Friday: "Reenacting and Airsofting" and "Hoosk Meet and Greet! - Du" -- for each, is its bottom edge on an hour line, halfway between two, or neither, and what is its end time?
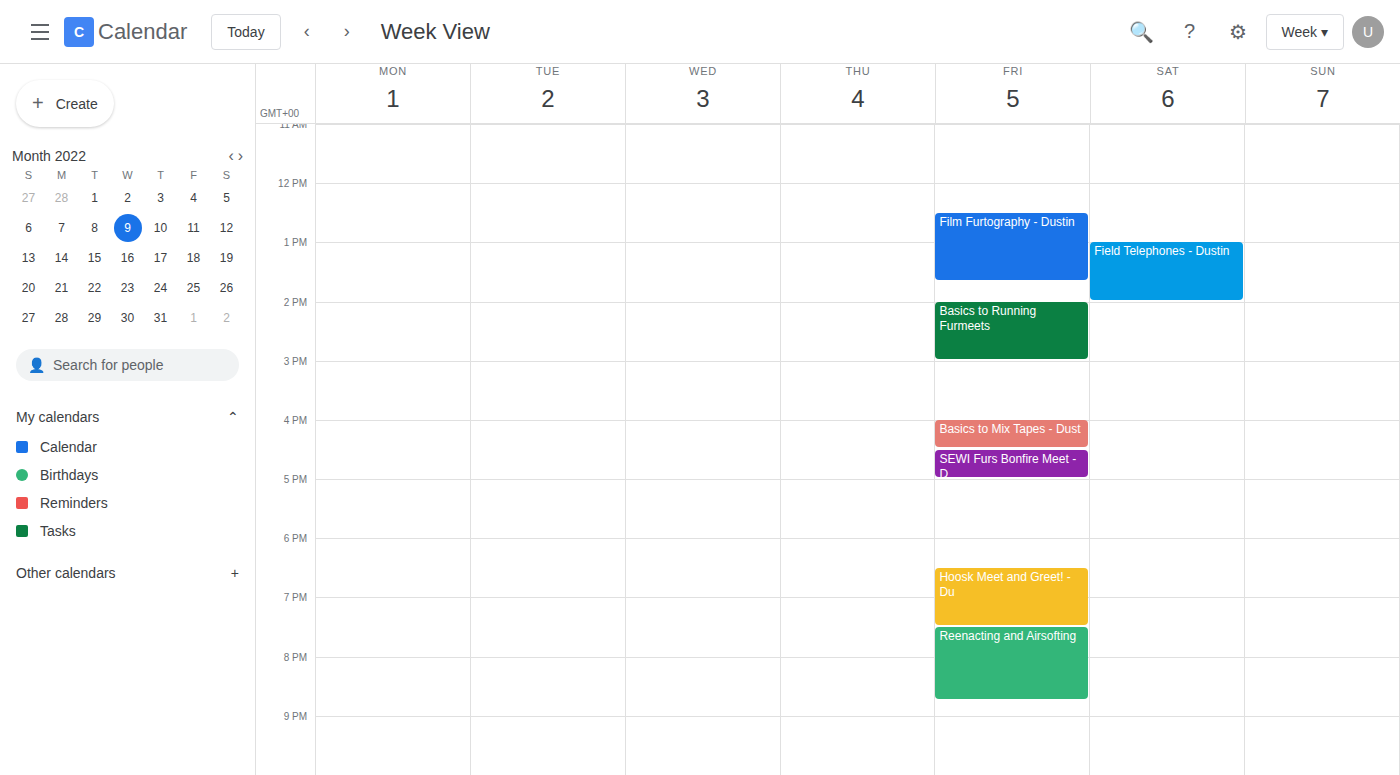
"Reenacting and Airsofting": 8:45 PM, neither: three quarters of the way from the 8 PM line to the 9 PM line. "Hoosk Meet and Greet! - Du": 7:30 PM, halfway between the 7 PM and 8 PM lines.